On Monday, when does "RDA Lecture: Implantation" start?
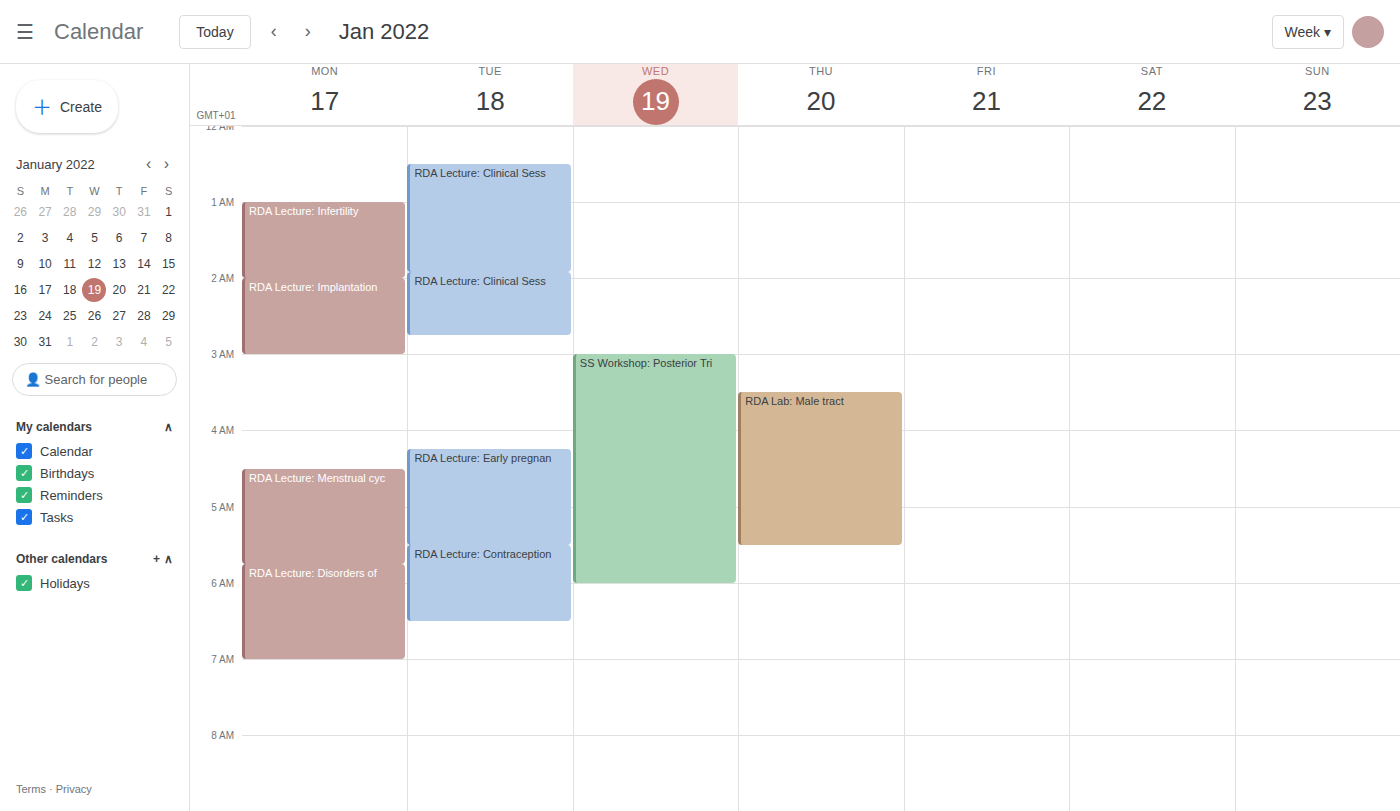
02:00